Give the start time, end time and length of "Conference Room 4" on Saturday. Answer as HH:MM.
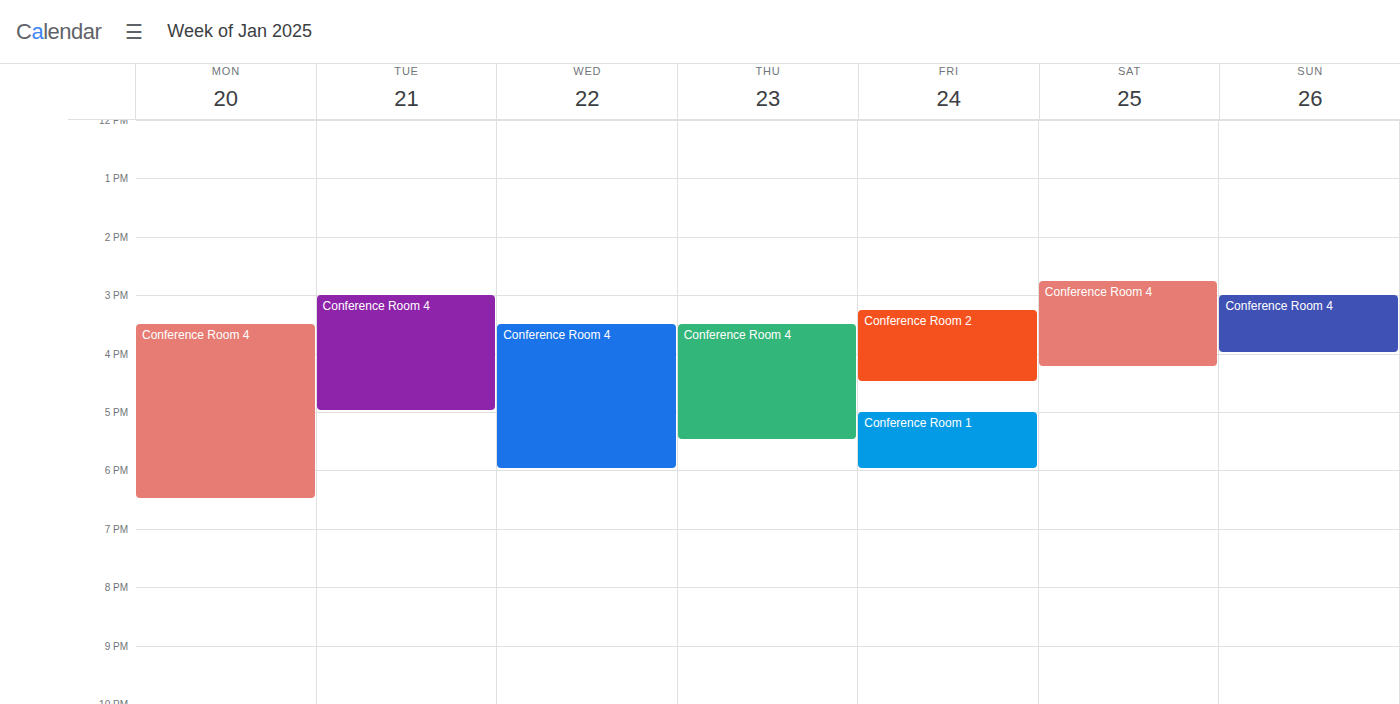
14:45 to 16:15, 1 hour 30 minutes